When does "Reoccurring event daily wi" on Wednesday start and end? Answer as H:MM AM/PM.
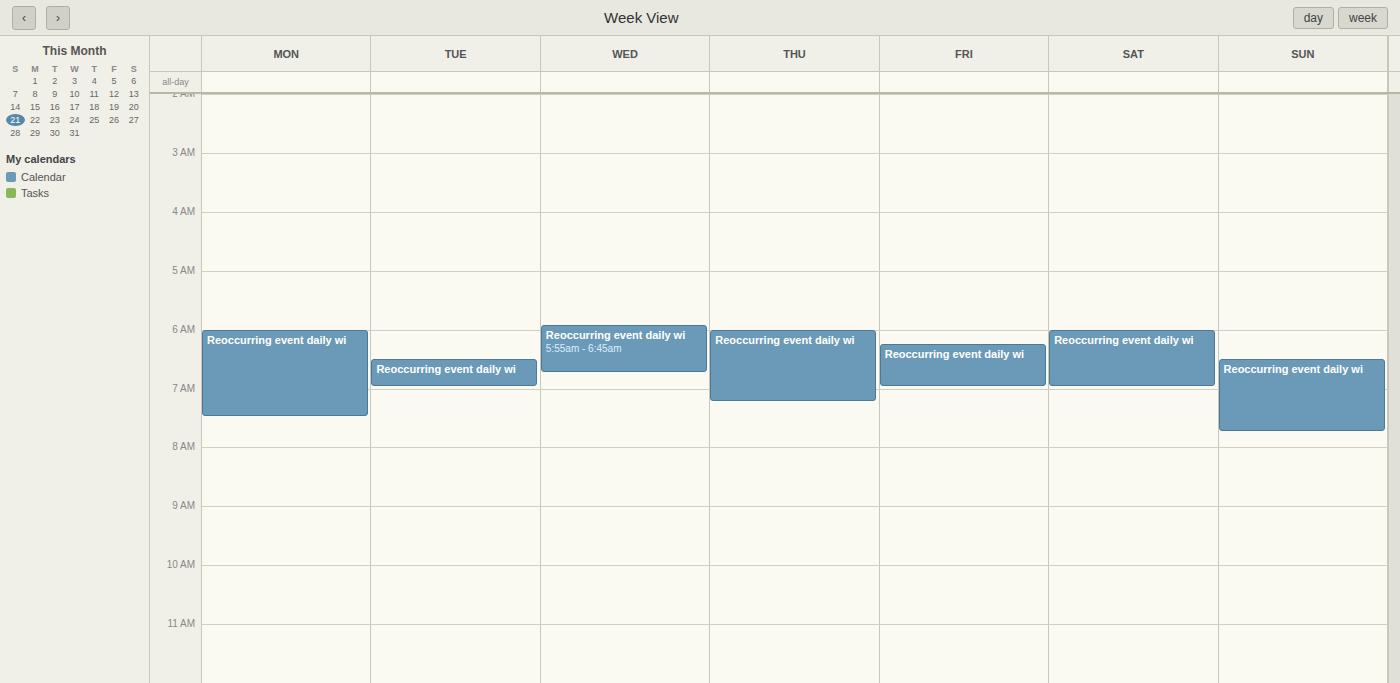
5:55 AM to 6:45 AM